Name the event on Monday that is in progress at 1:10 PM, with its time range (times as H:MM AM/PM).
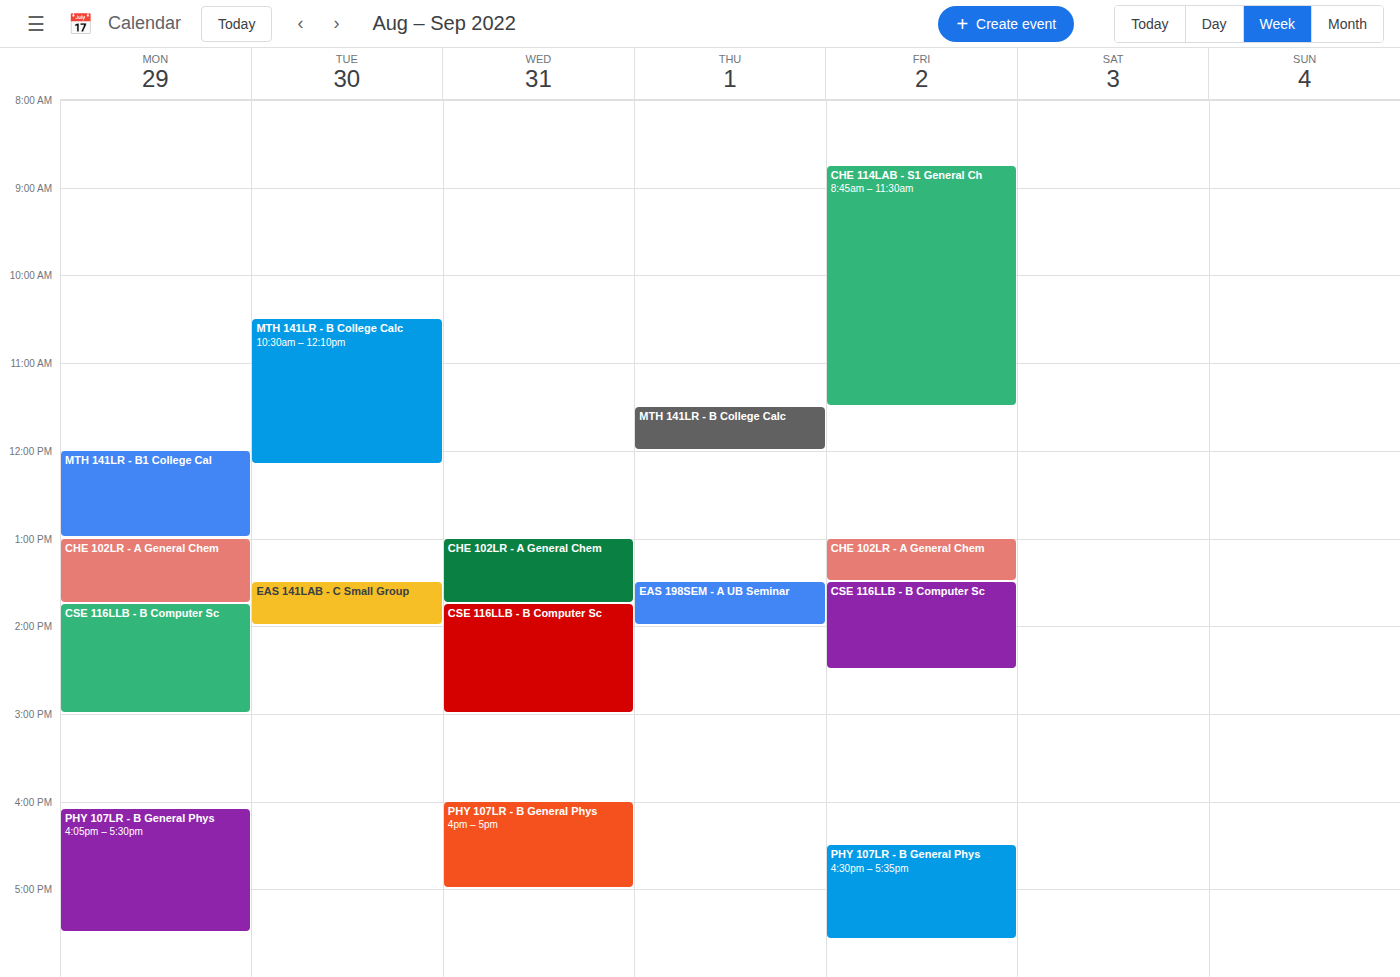
"CHE 102LR - A General Chem", 1:00 PM to 1:45 PM